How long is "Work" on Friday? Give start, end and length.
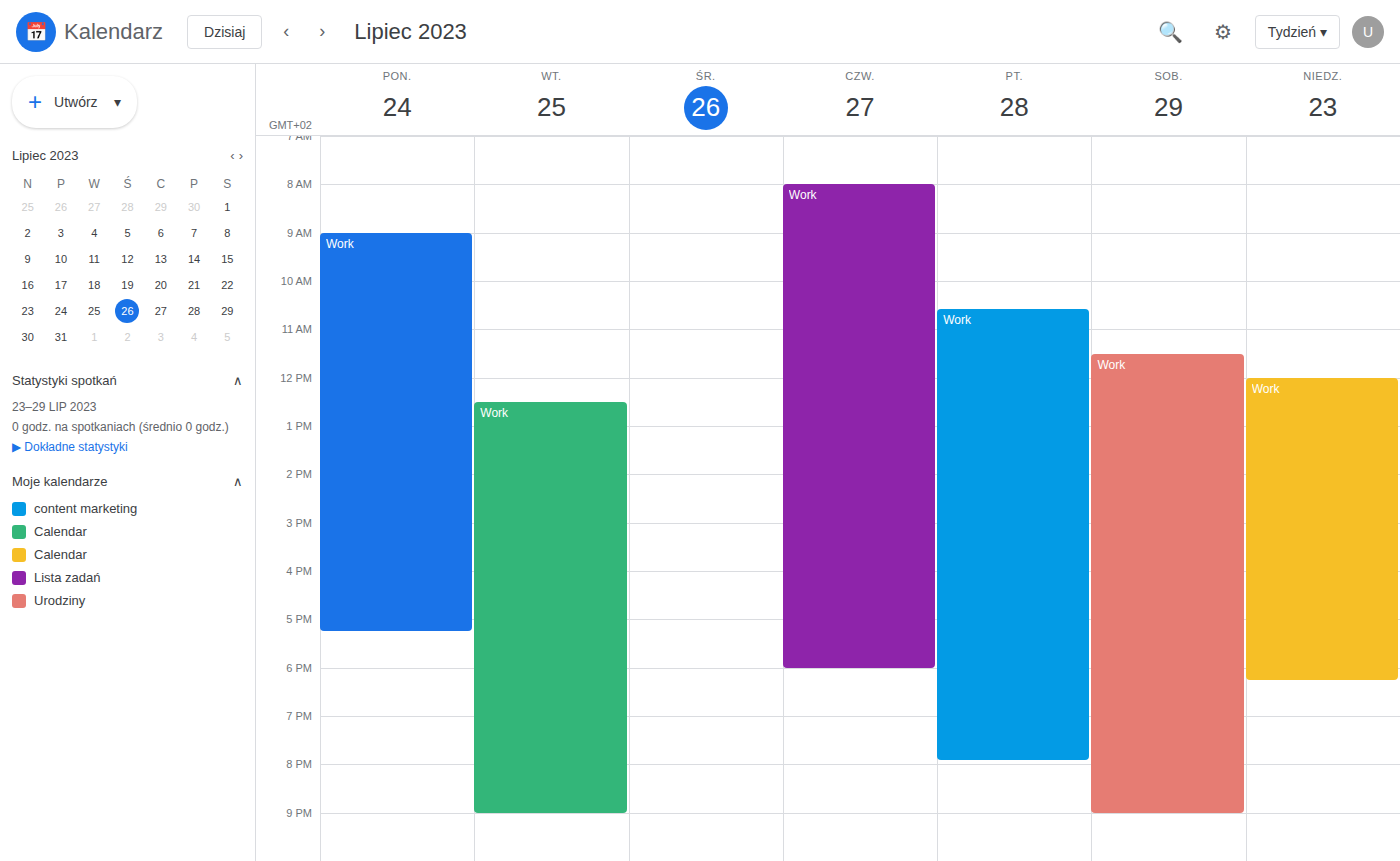
10:35 AM to 7:55 PM, 9 hours 20 minutes